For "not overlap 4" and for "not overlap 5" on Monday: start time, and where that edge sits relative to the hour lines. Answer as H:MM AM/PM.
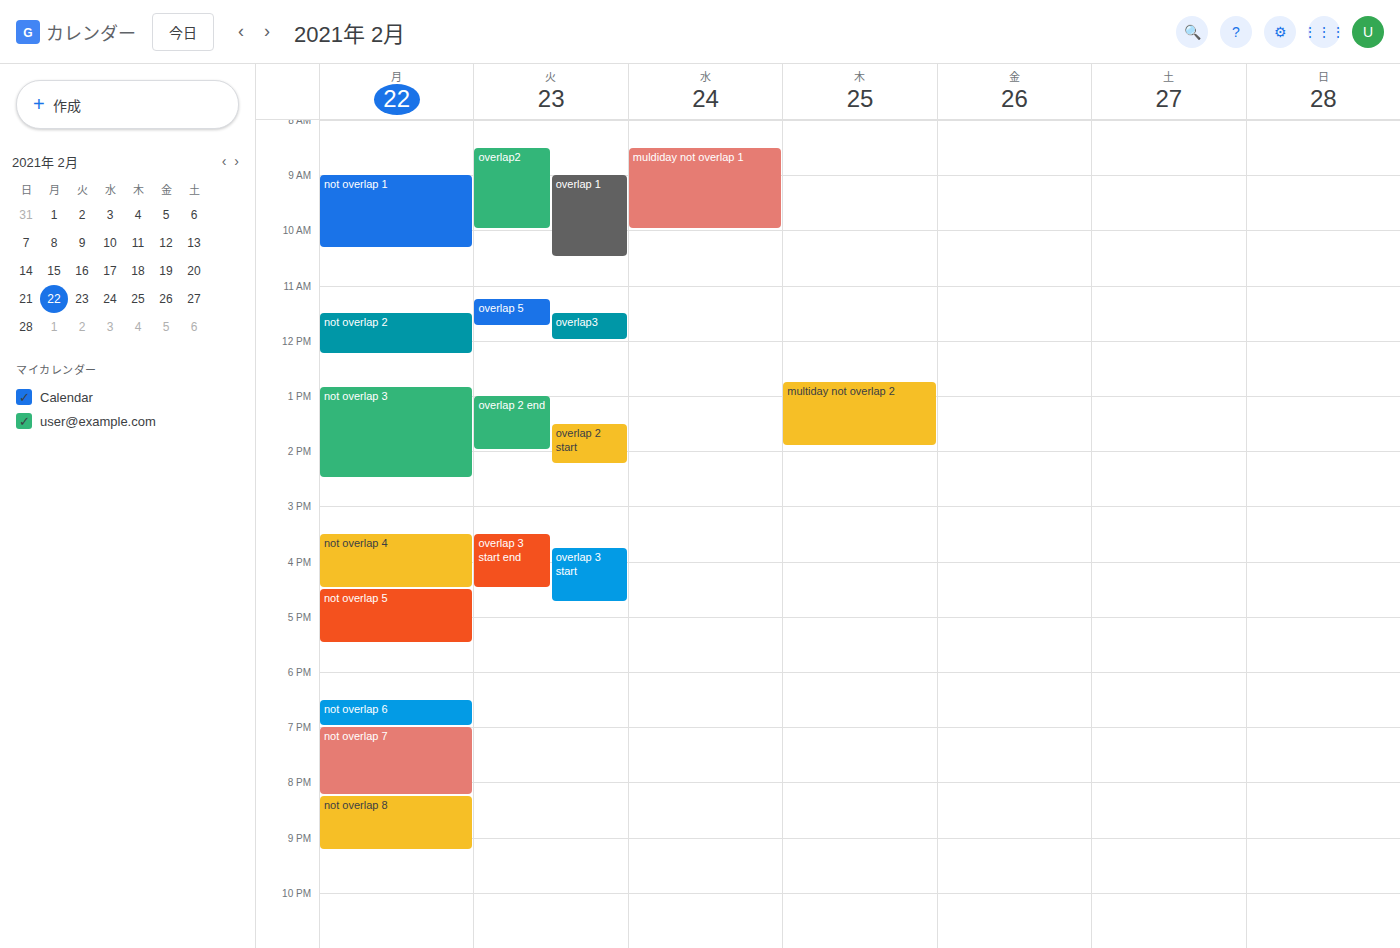
"not overlap 4": 3:30 PM, halfway between the 3 PM and 4 PM lines. "not overlap 5": 4:30 PM, halfway between the 4 PM and 5 PM lines.